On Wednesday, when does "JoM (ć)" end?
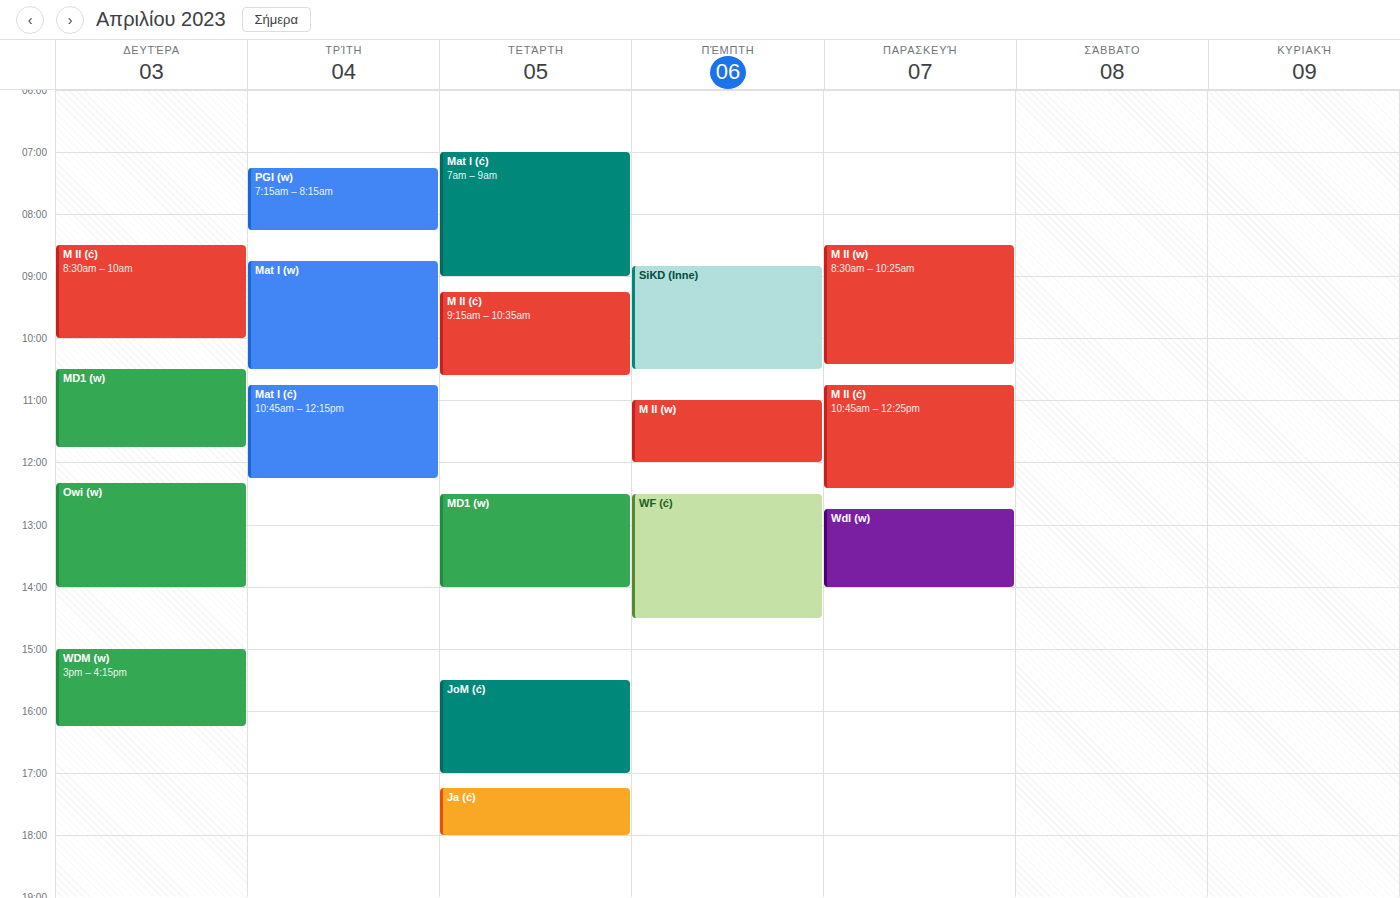
5:00 PM